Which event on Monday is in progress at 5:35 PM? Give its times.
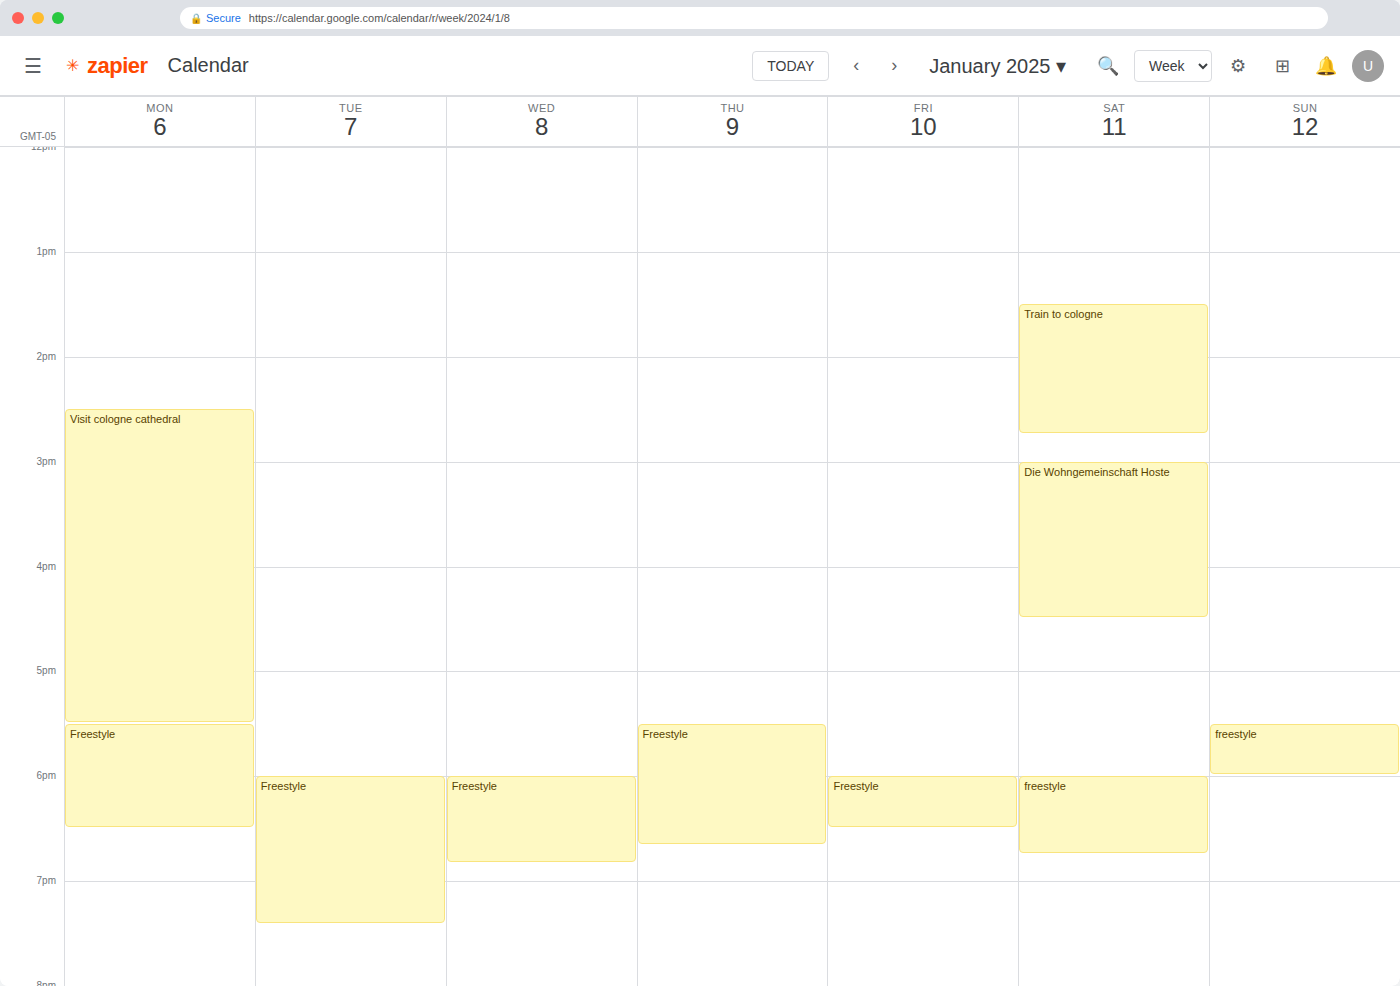
"Freestyle", 5:30 PM to 6:30 PM